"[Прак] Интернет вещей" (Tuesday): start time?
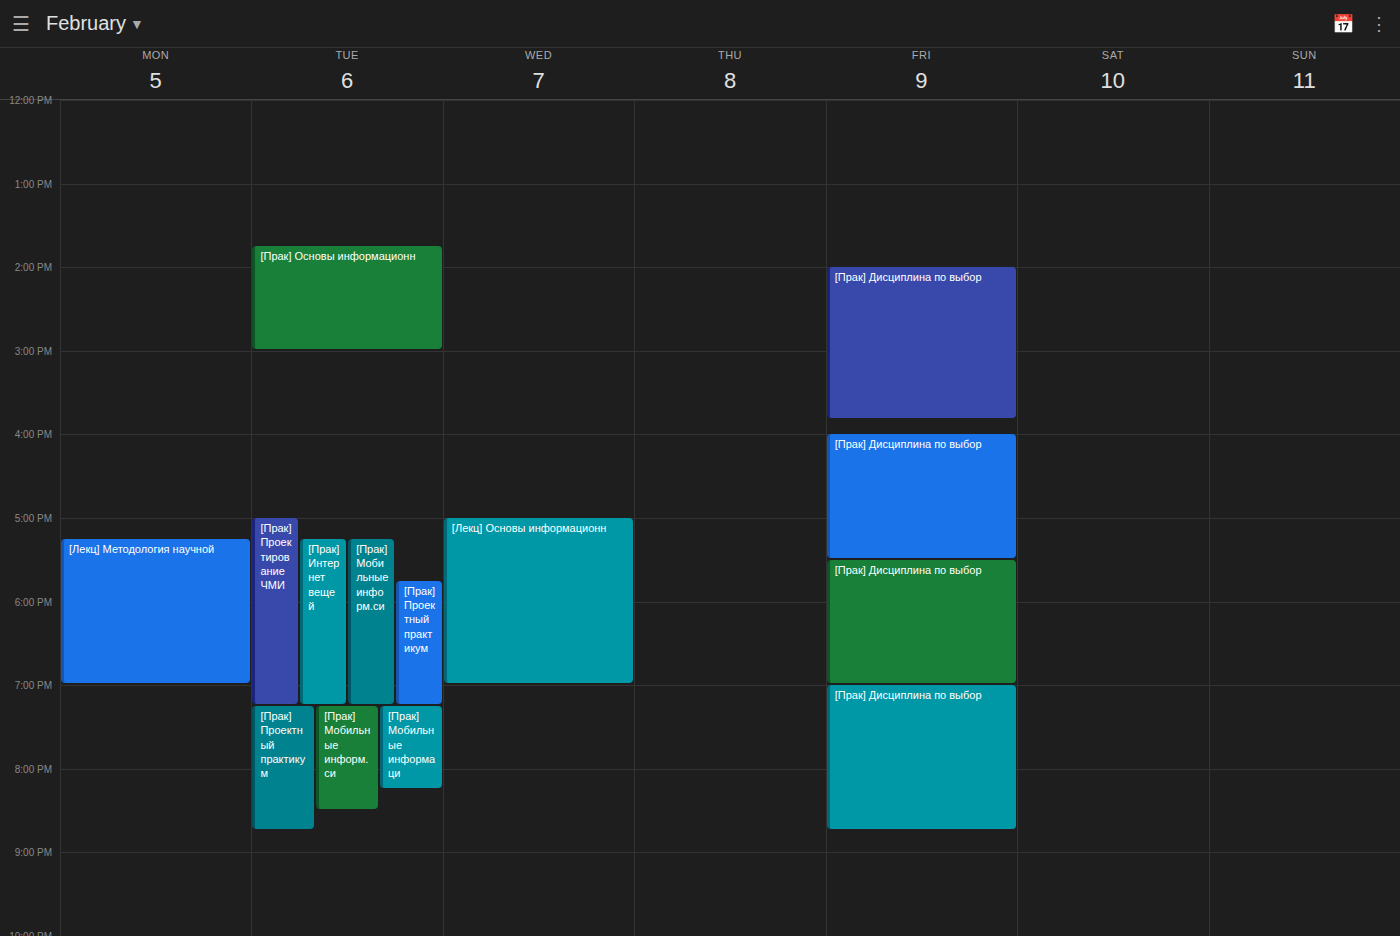
5:15 PM